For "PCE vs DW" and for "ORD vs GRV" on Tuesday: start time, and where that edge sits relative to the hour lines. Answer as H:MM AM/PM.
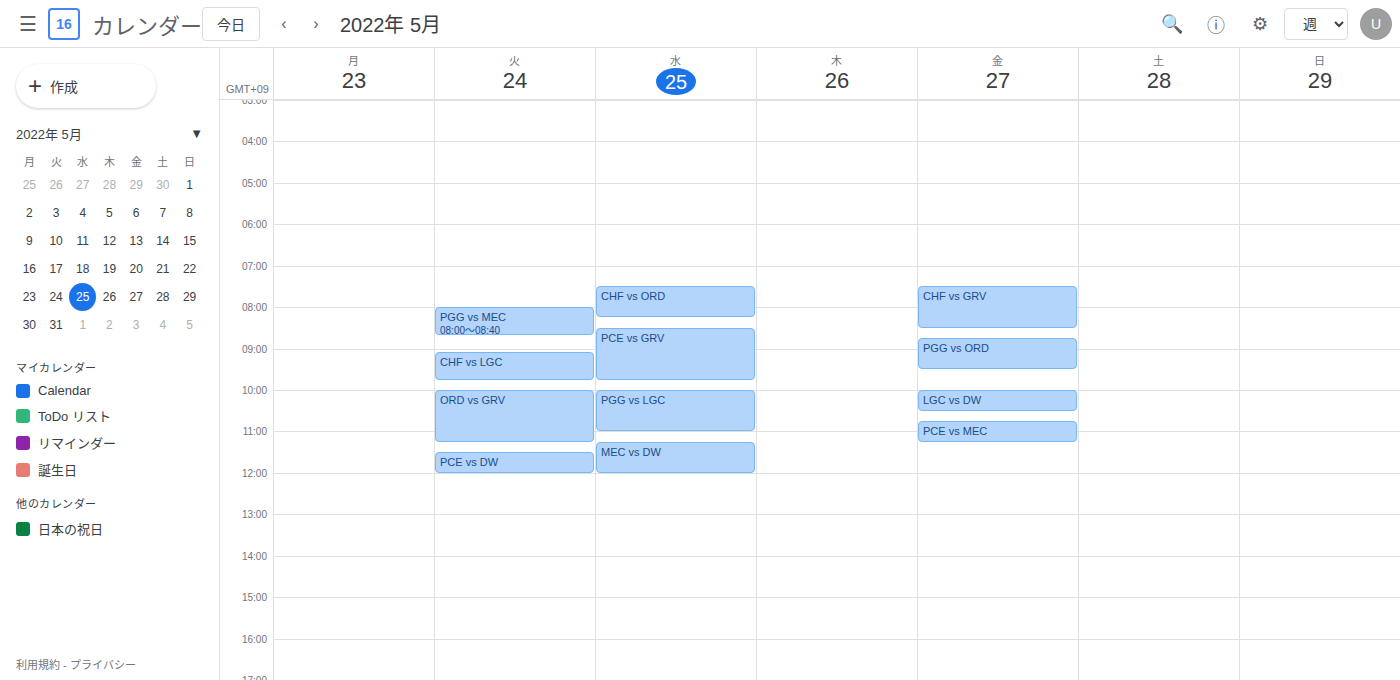
"PCE vs DW": 11:30 AM, halfway between the 11 AM and 12 PM lines. "ORD vs GRV": 10:00 AM, exactly on the 10 AM line.